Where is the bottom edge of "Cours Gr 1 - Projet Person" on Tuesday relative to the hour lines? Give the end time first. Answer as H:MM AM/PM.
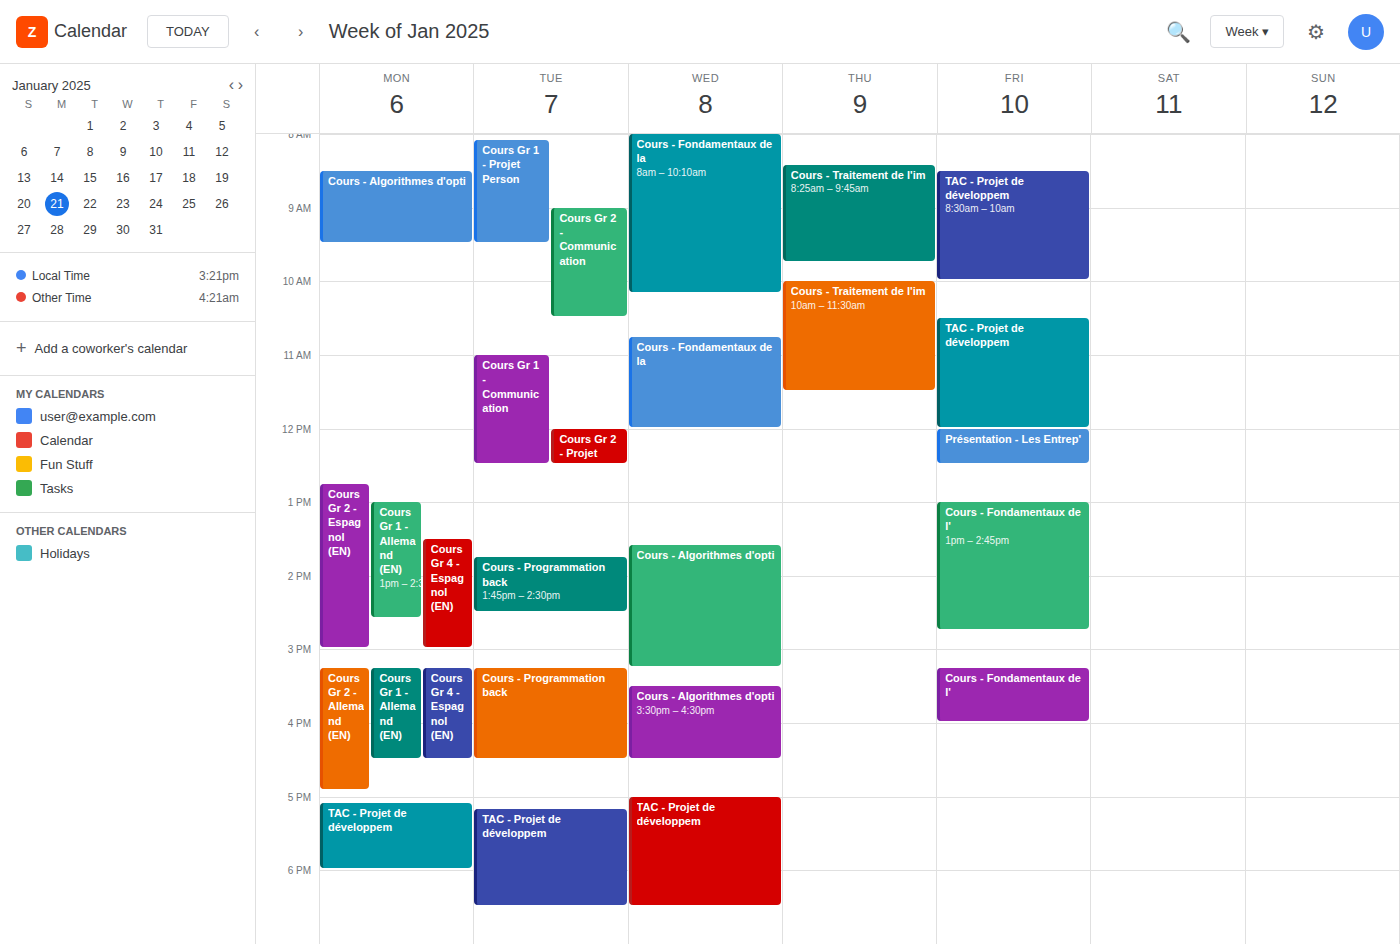
9:30 AM -- halfway between the 9 AM and 10 AM lines.